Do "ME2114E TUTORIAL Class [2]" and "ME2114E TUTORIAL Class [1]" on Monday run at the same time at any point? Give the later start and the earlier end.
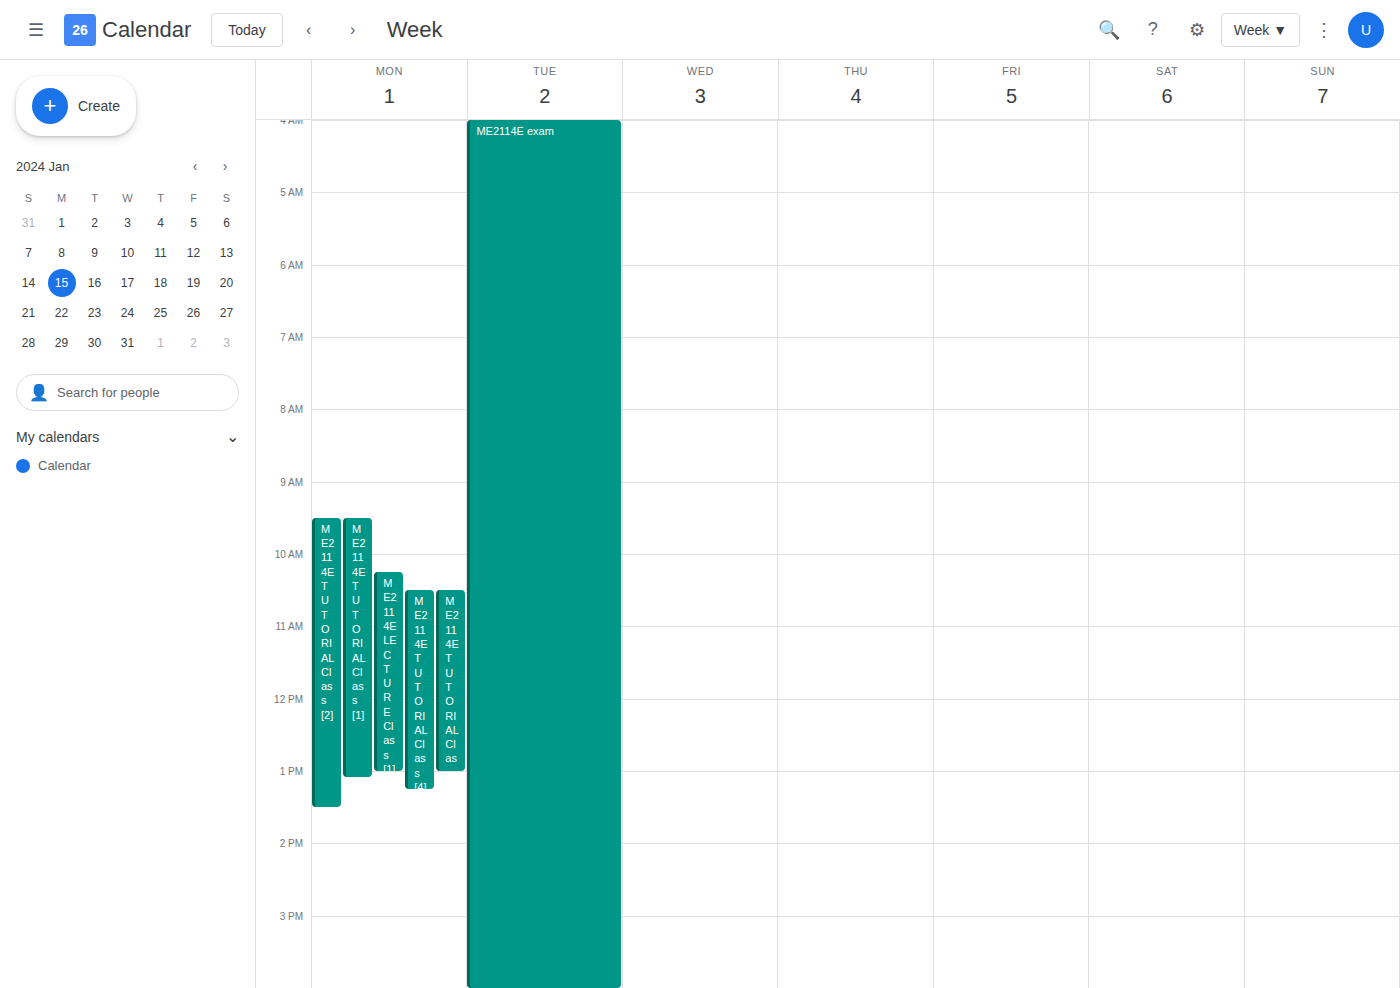
"ME2114E TUTORIAL Class [1]" runs 09:30 to 13:05, inside "ME2114E TUTORIAL Class [2]" -- they overlap.